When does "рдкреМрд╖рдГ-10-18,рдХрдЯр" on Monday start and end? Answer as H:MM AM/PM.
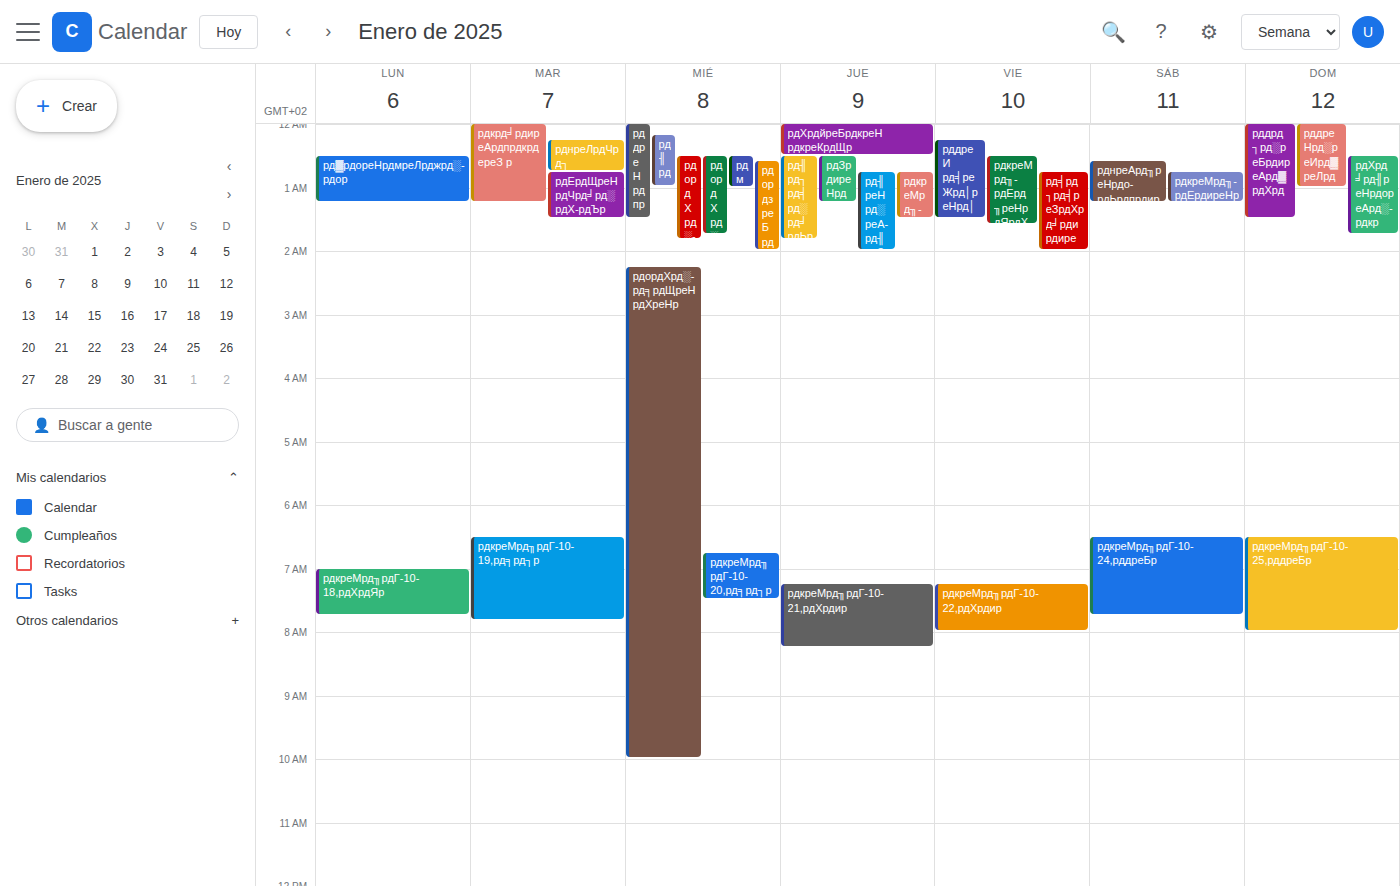
7:00 AM to 7:45 AM